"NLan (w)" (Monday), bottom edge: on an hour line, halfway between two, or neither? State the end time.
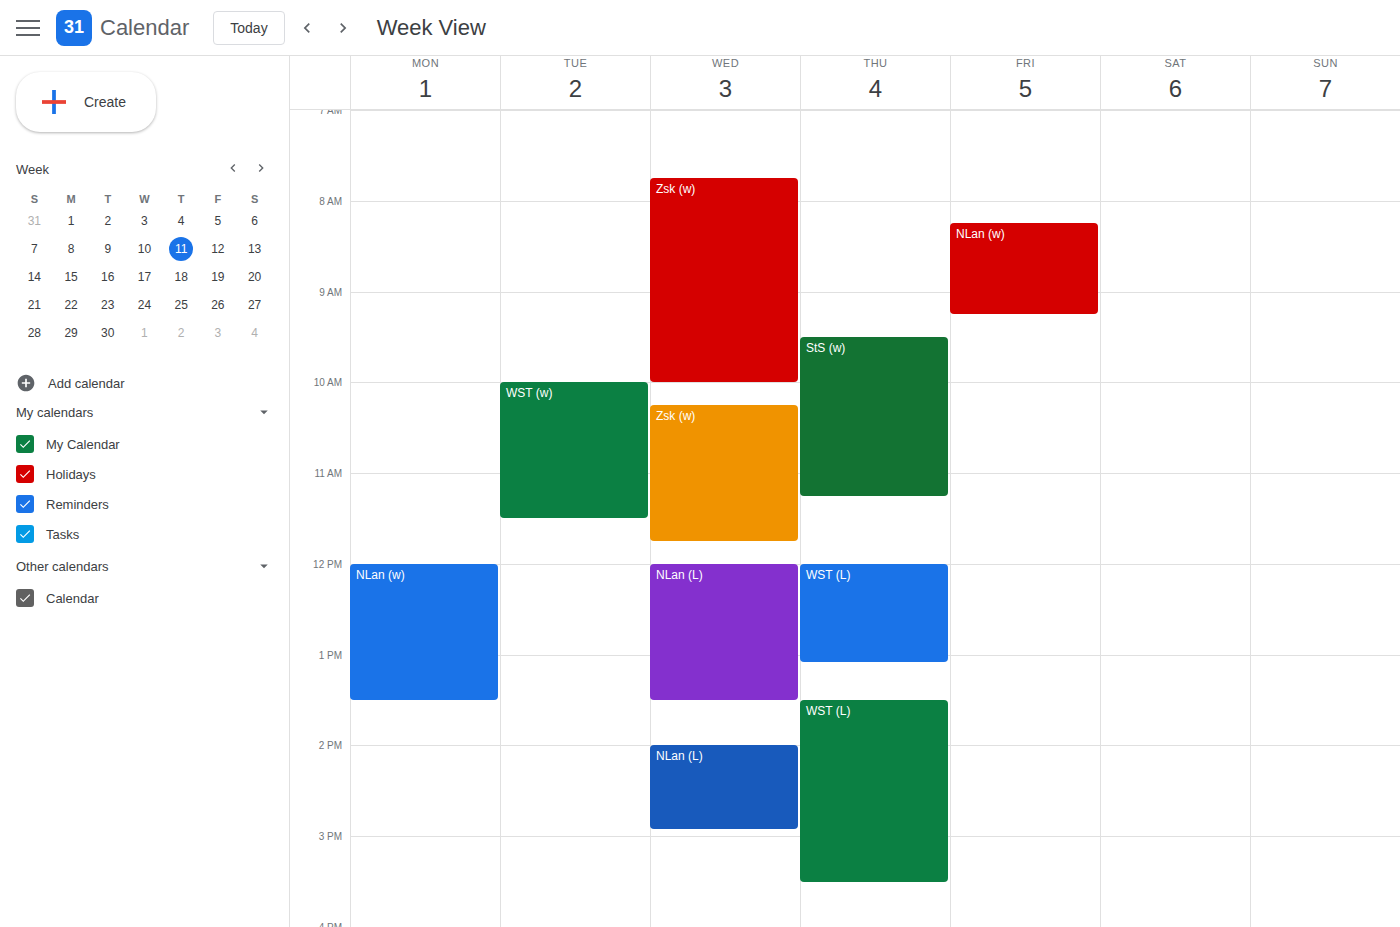
1:30 PM -- halfway between the 1 PM and 2 PM lines.